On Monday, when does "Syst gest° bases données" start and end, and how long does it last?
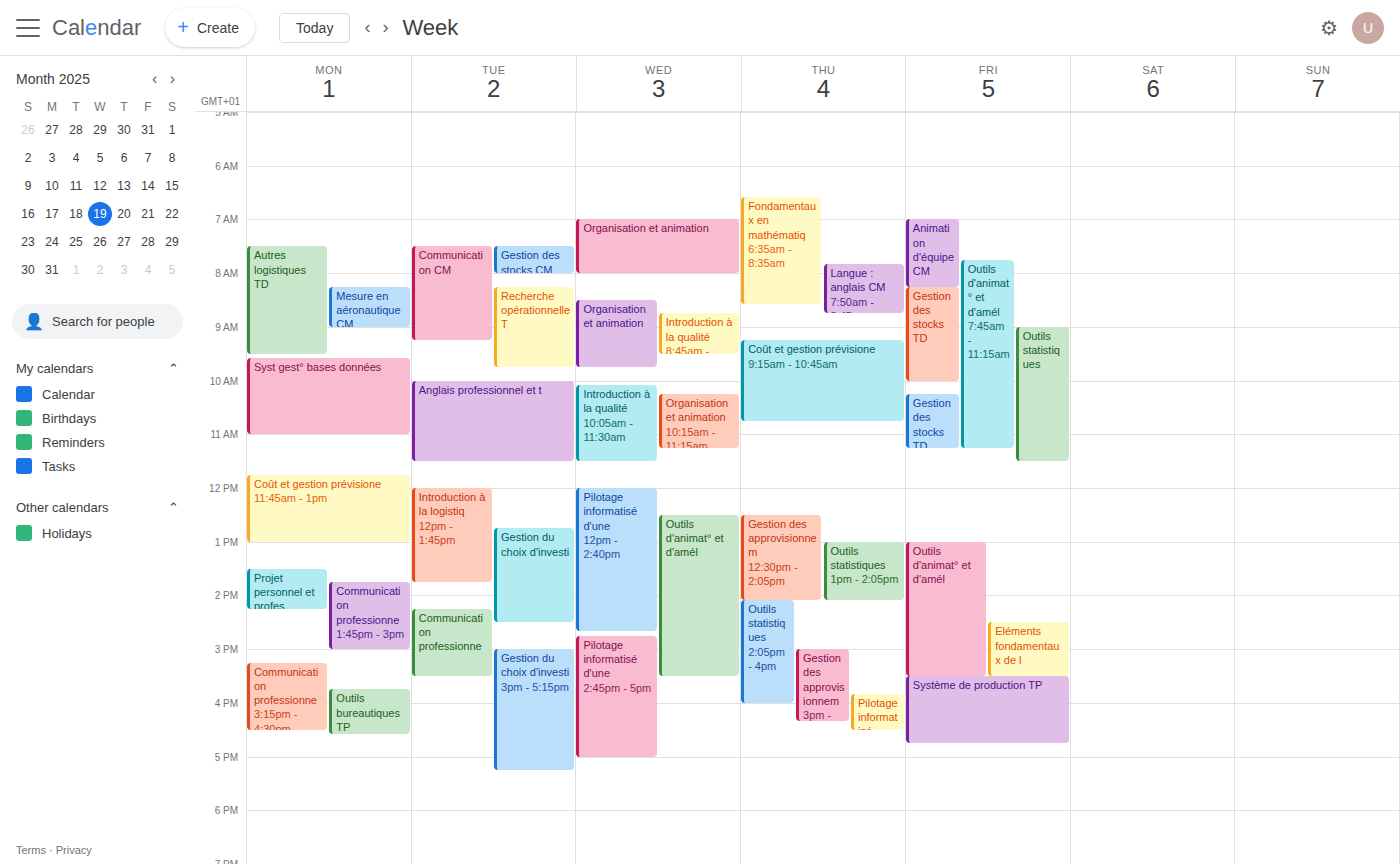
9:35 AM to 11:00 AM, 1 hour 25 minutes